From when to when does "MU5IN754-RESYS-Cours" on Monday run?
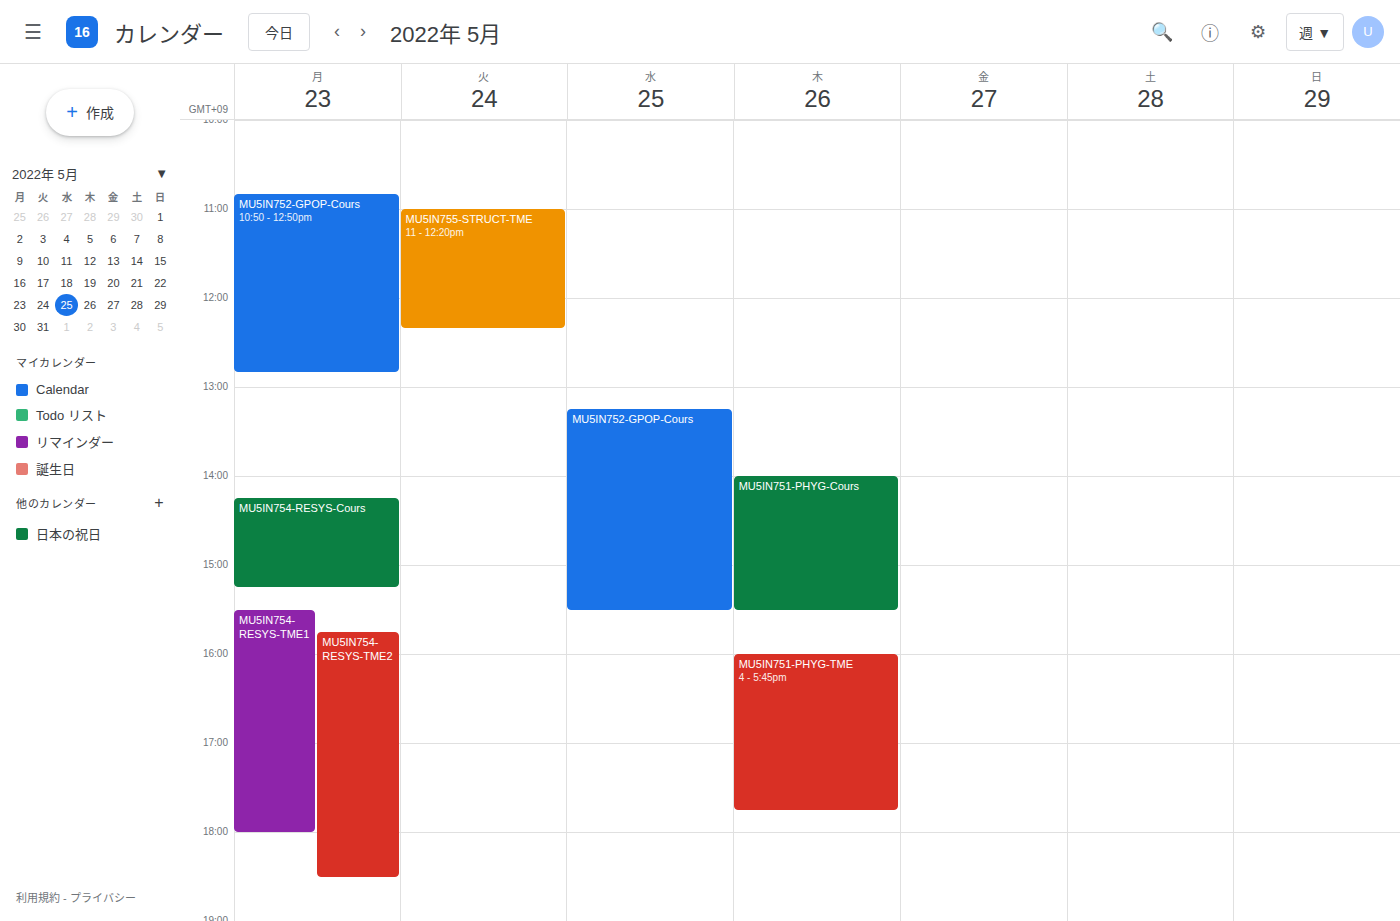
2:15 PM to 3:15 PM